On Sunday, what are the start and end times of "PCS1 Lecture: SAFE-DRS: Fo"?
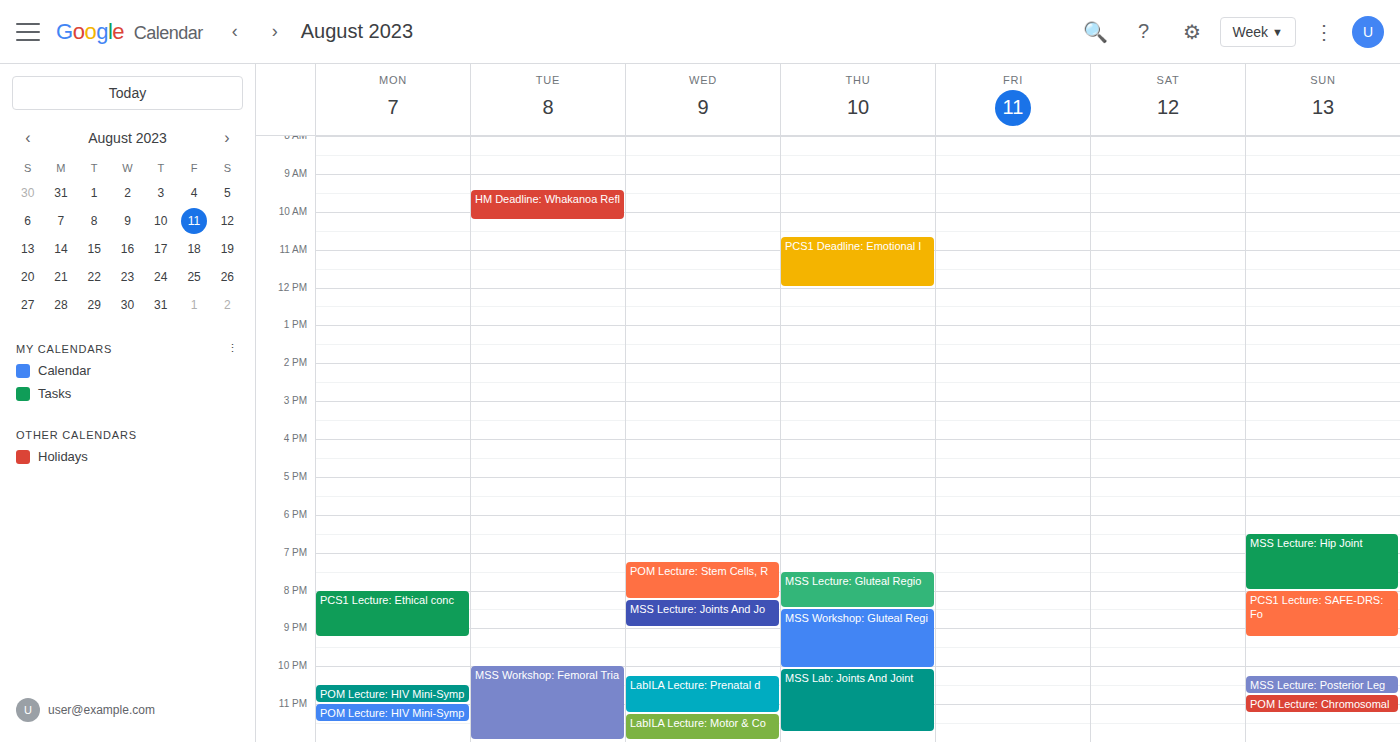
8:00 PM to 9:15 PM